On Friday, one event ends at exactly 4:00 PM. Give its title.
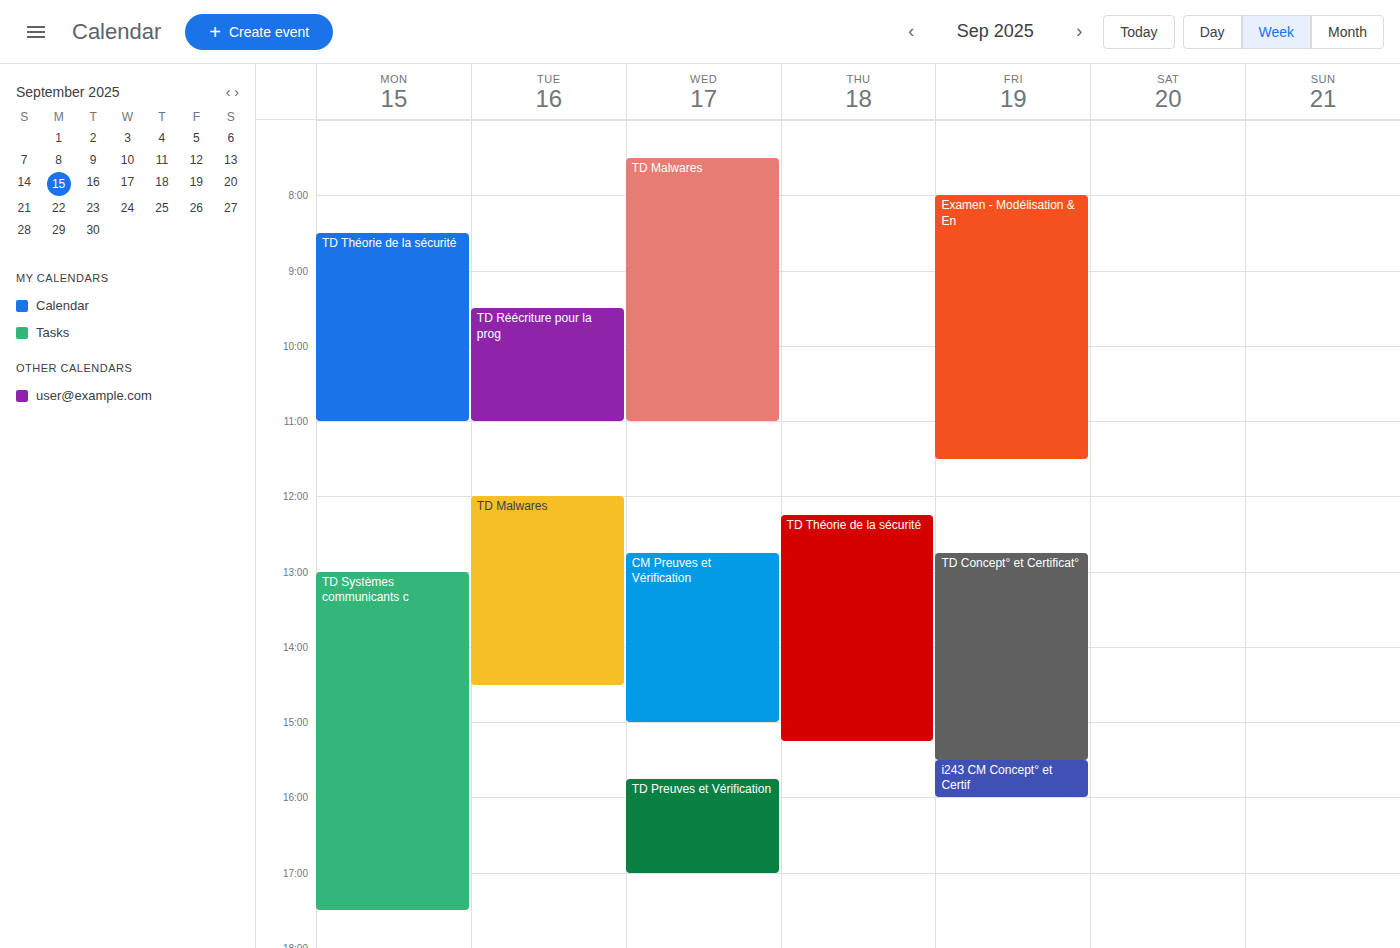
"i243 CM Concept° et Certif"